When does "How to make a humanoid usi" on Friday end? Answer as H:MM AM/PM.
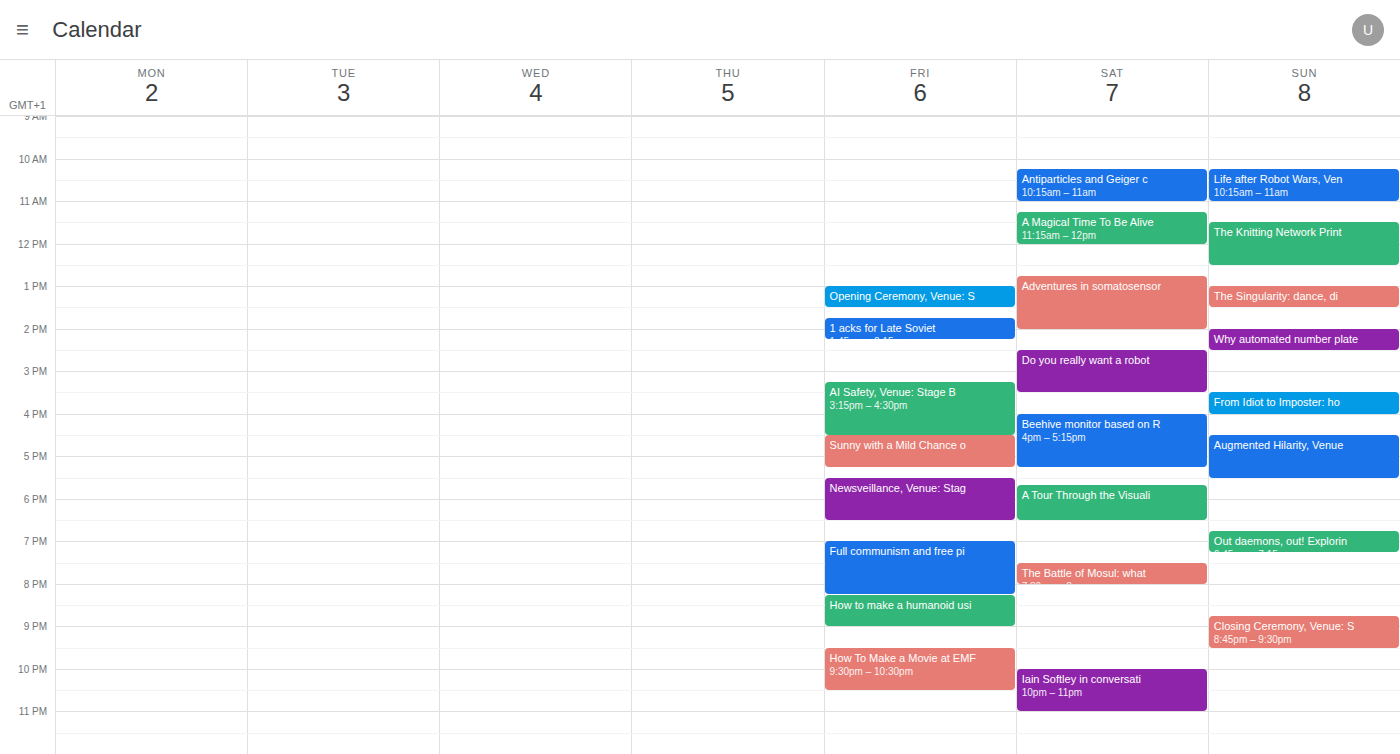
9:00 PM